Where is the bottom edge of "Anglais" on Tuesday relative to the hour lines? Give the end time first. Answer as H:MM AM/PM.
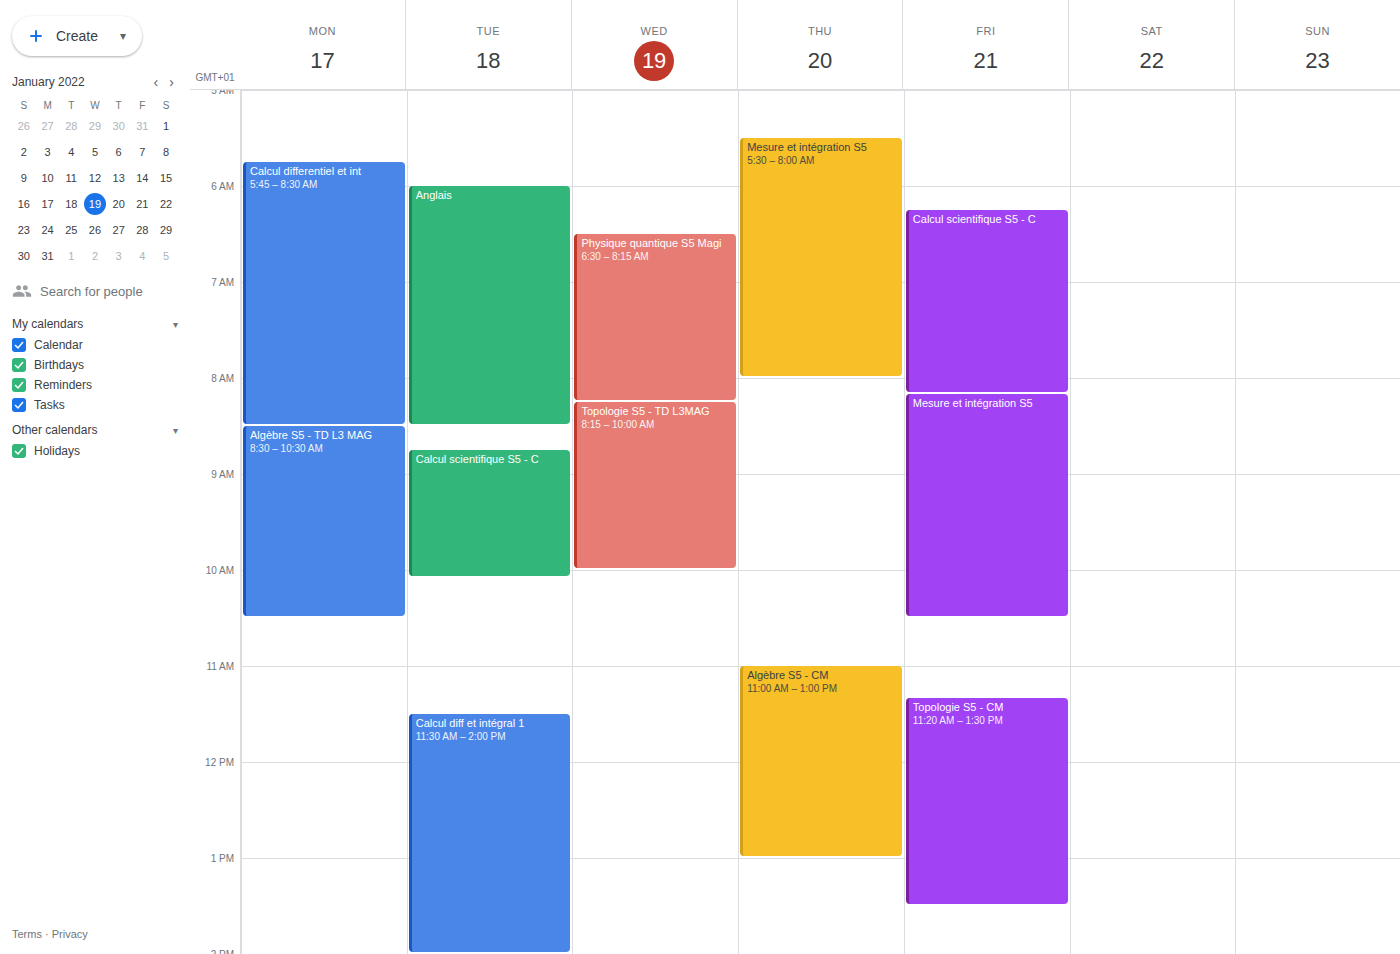
8:30 AM -- halfway between the 8 AM and 9 AM lines.